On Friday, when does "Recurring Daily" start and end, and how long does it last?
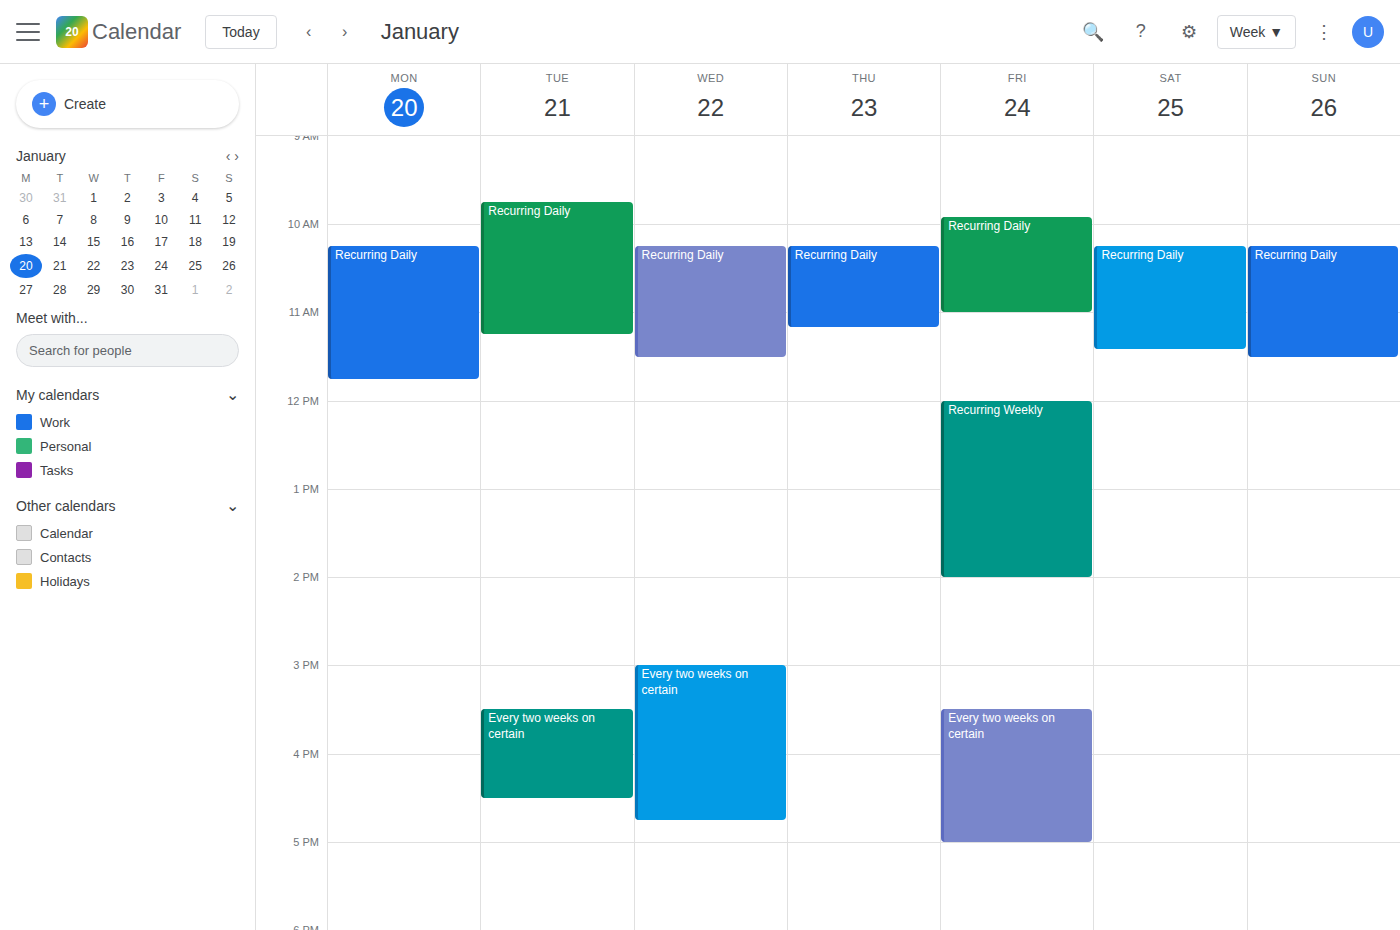
9:55 AM to 11:00 AM, 1 hour 5 minutes